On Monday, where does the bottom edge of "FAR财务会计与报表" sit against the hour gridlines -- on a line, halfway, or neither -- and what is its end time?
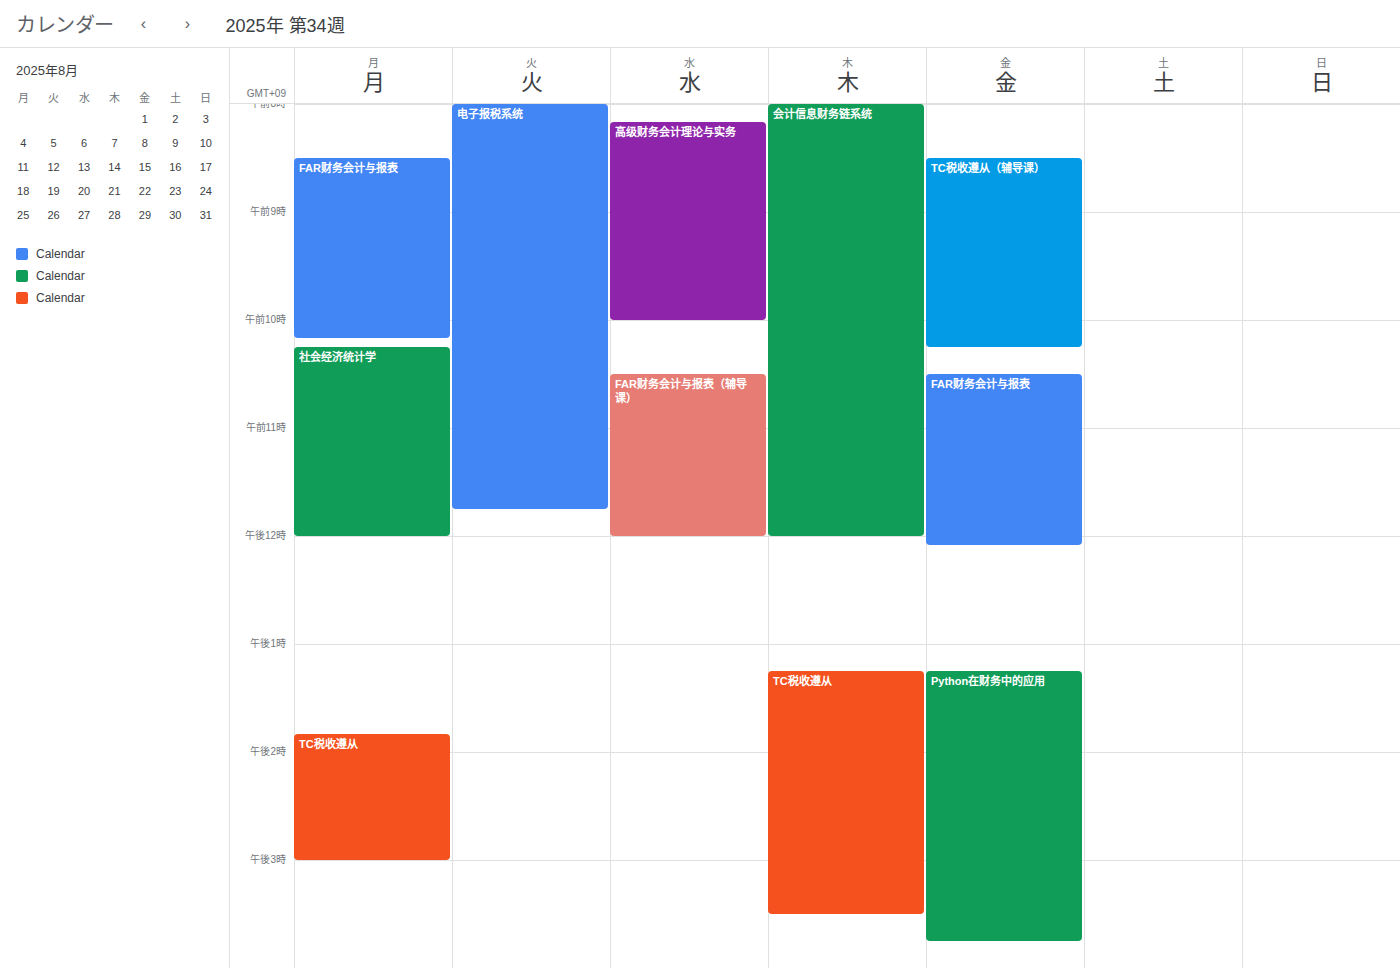
10:10 AM -- neither: 10 minutes below the 10 AM line and 50 minutes above the 11 AM line.